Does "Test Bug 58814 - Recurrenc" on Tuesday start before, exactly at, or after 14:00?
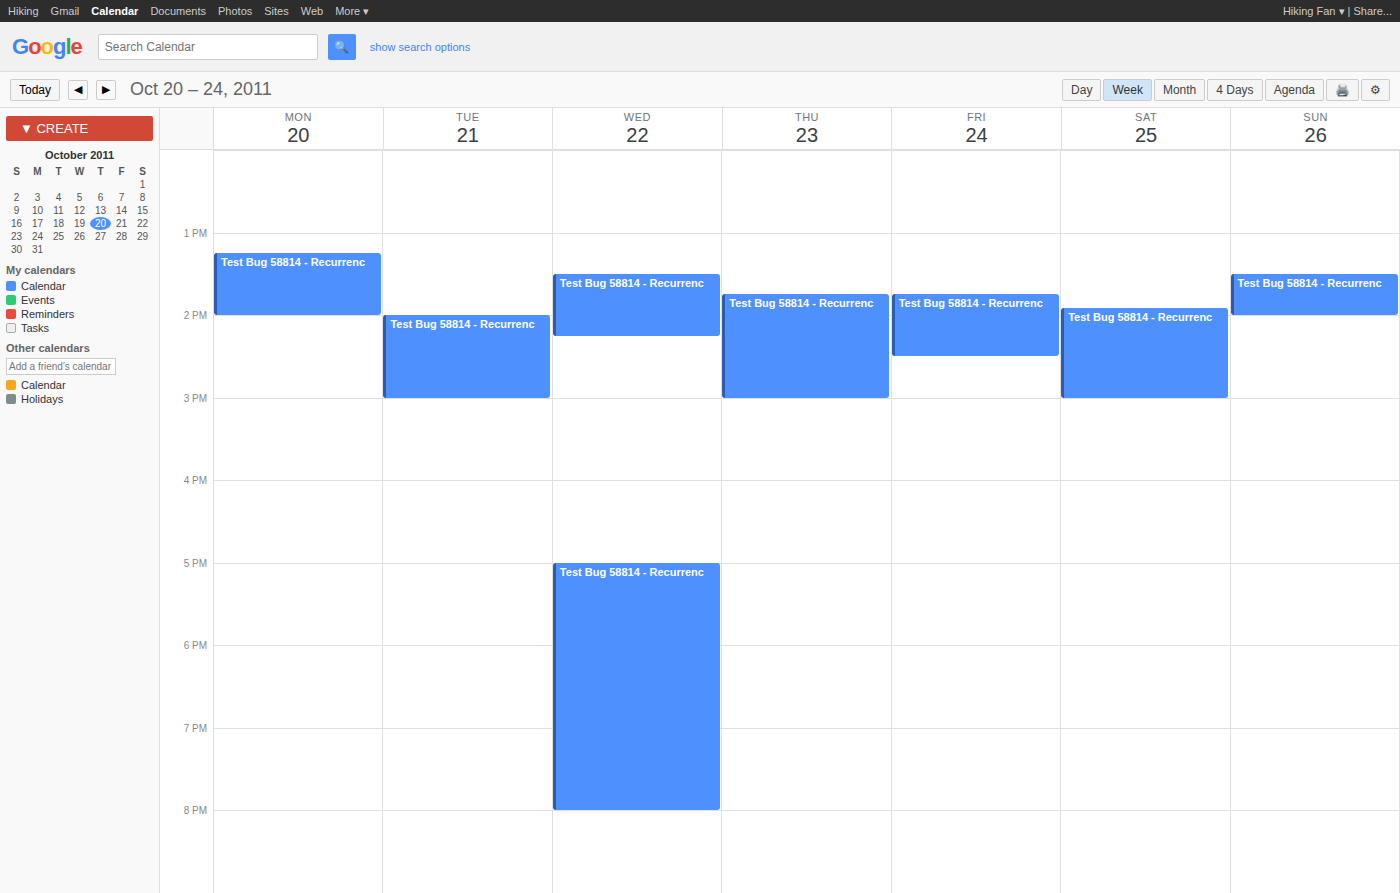
14:00 -- exactly at 14:00, on the 14:00 line.